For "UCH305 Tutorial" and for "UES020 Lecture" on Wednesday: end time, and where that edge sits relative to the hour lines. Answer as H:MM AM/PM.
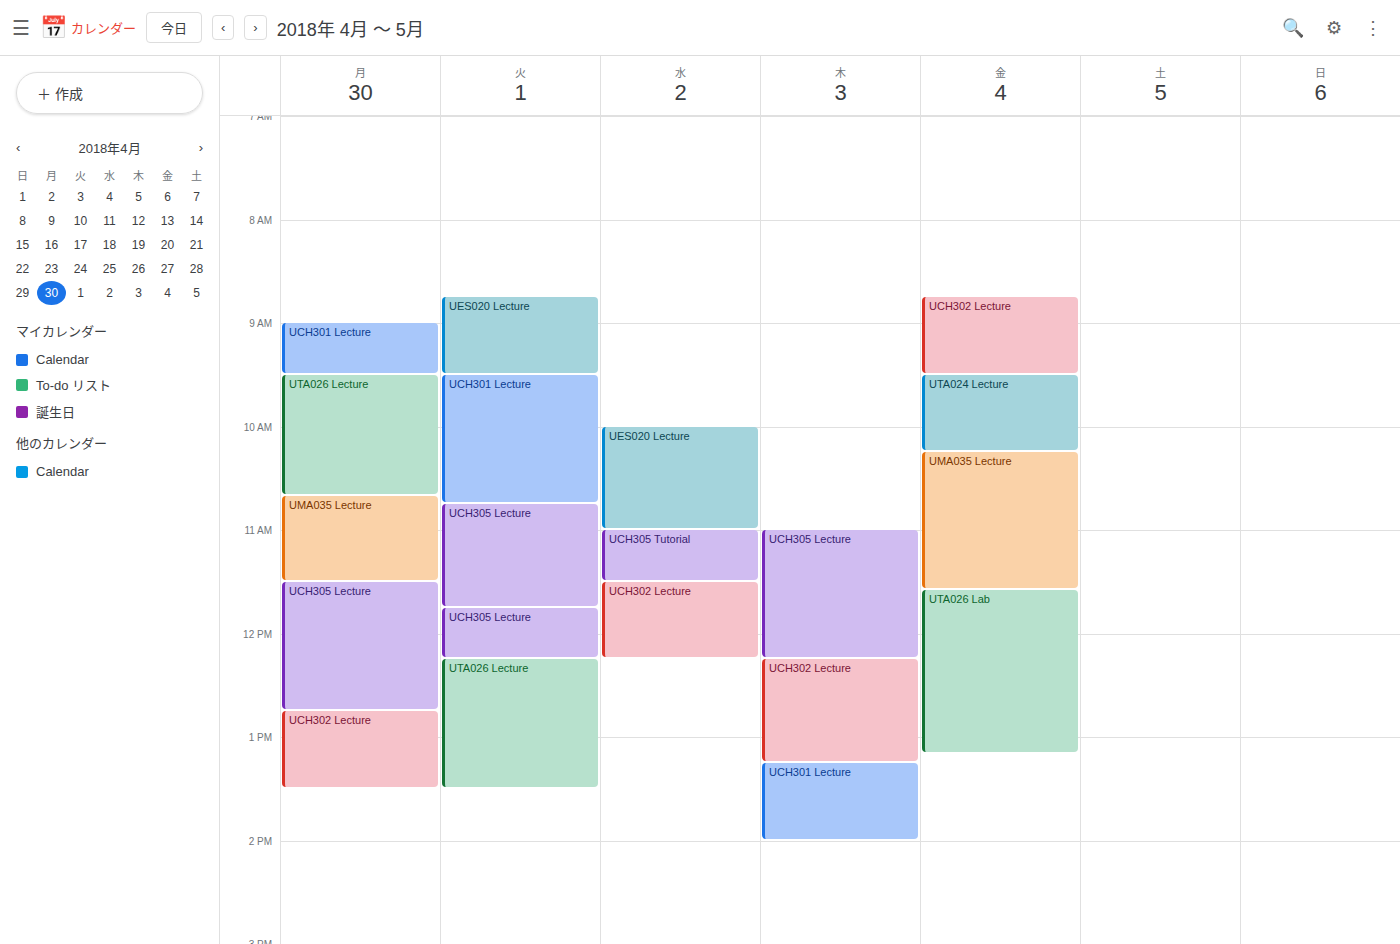
"UCH305 Tutorial": 11:30 AM, halfway between the 11 AM and 12 PM lines. "UES020 Lecture": 11:00 AM, exactly on the 11 AM line.